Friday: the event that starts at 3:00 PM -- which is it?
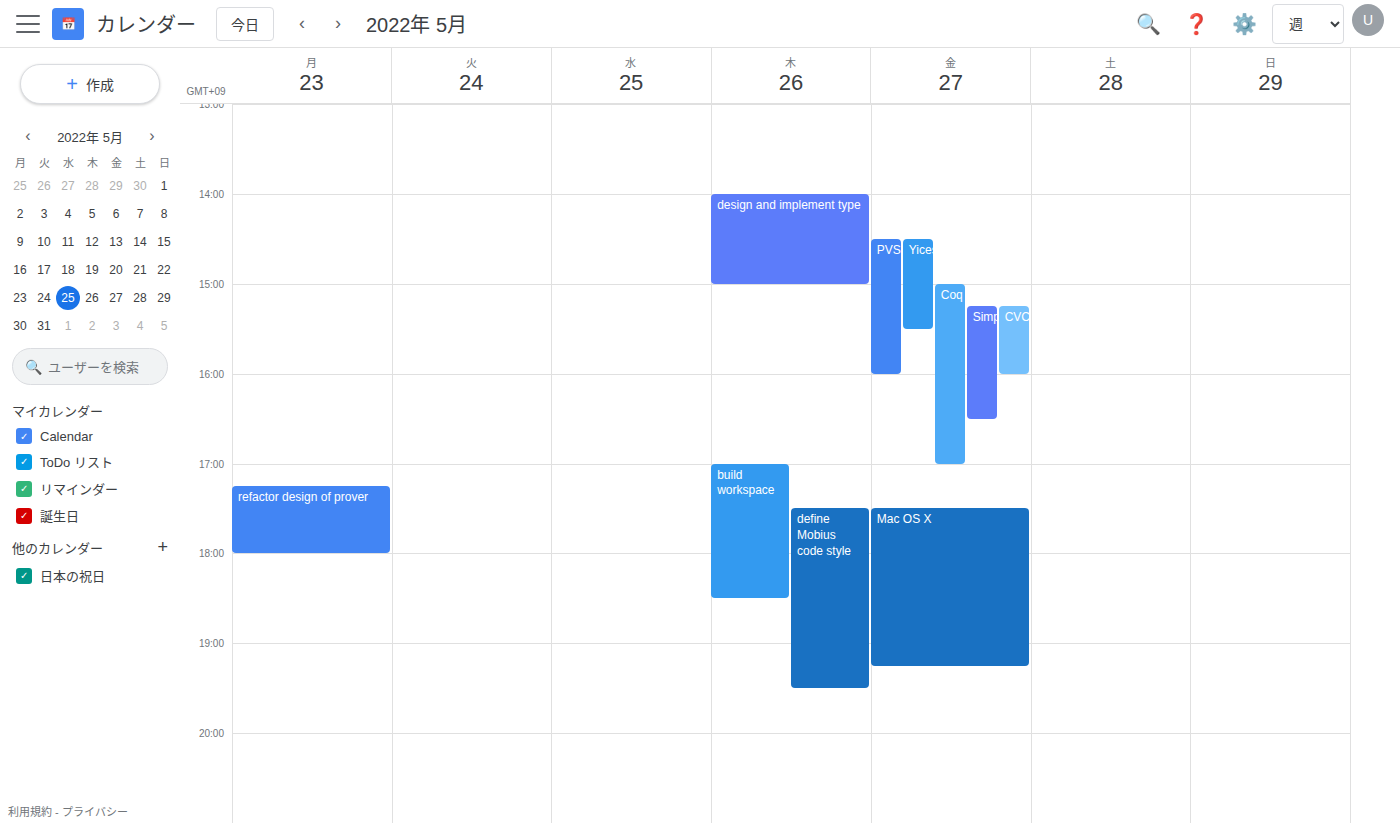
"Coq"